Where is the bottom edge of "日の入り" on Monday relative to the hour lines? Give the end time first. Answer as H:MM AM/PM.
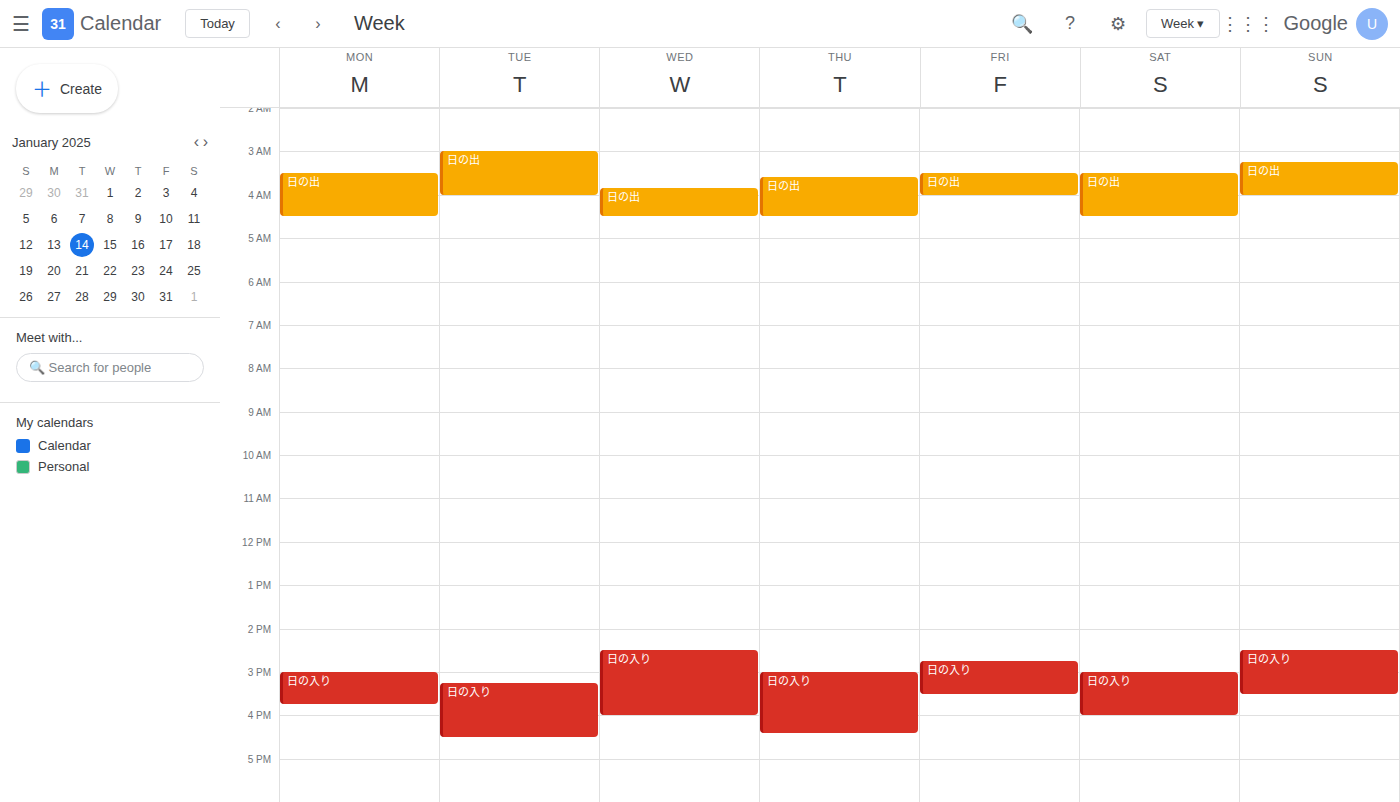
3:45 PM -- neither: three quarters of the way from the 3 PM line to the 4 PM line.